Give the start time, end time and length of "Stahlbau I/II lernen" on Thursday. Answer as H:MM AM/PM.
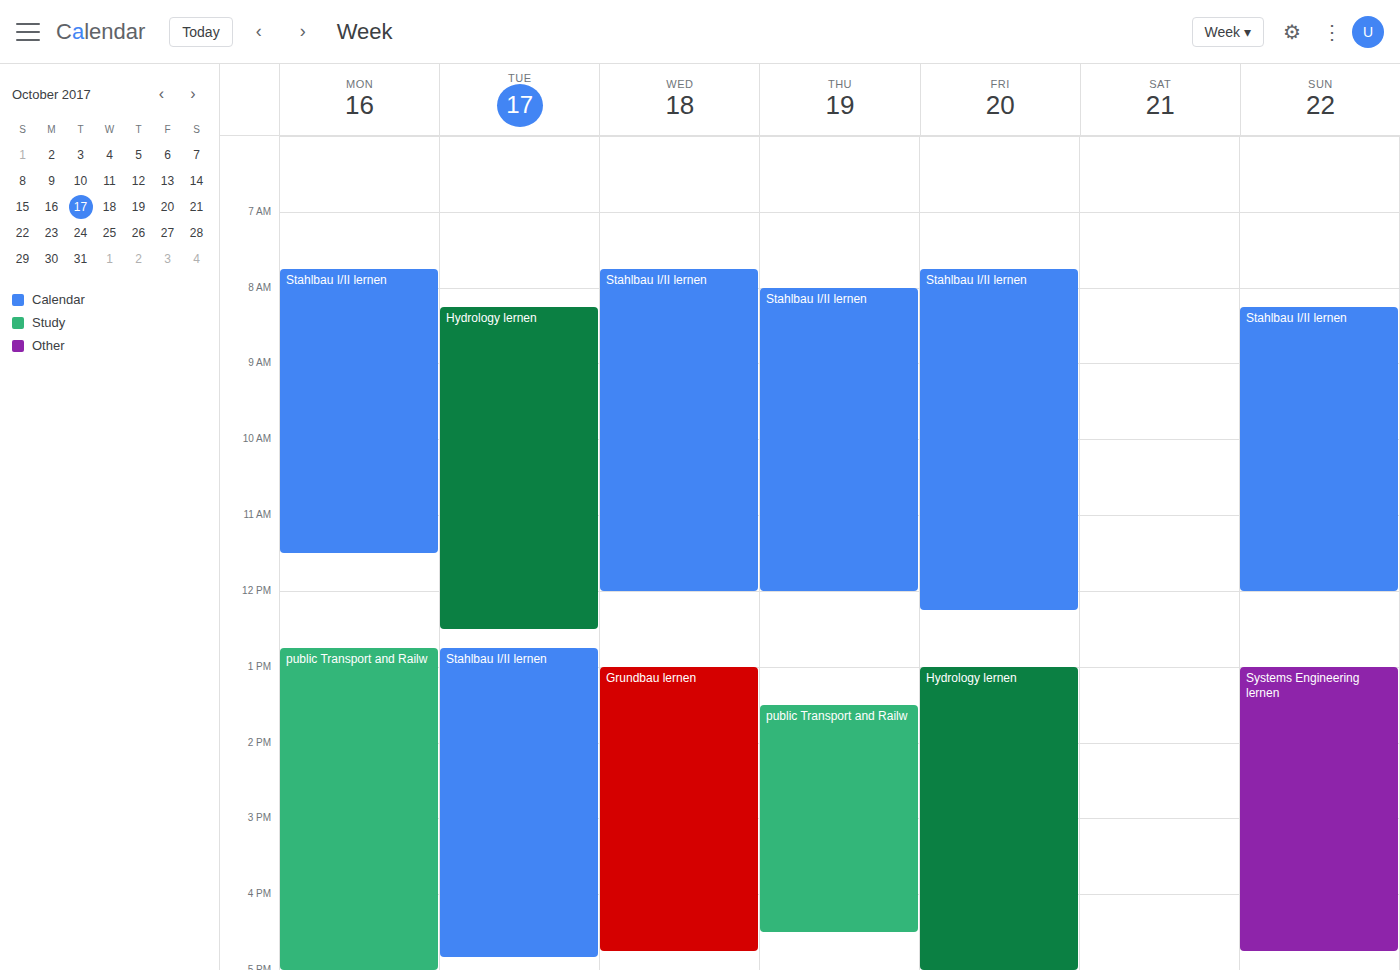
8:00 AM to 12:00 PM, 4 hours